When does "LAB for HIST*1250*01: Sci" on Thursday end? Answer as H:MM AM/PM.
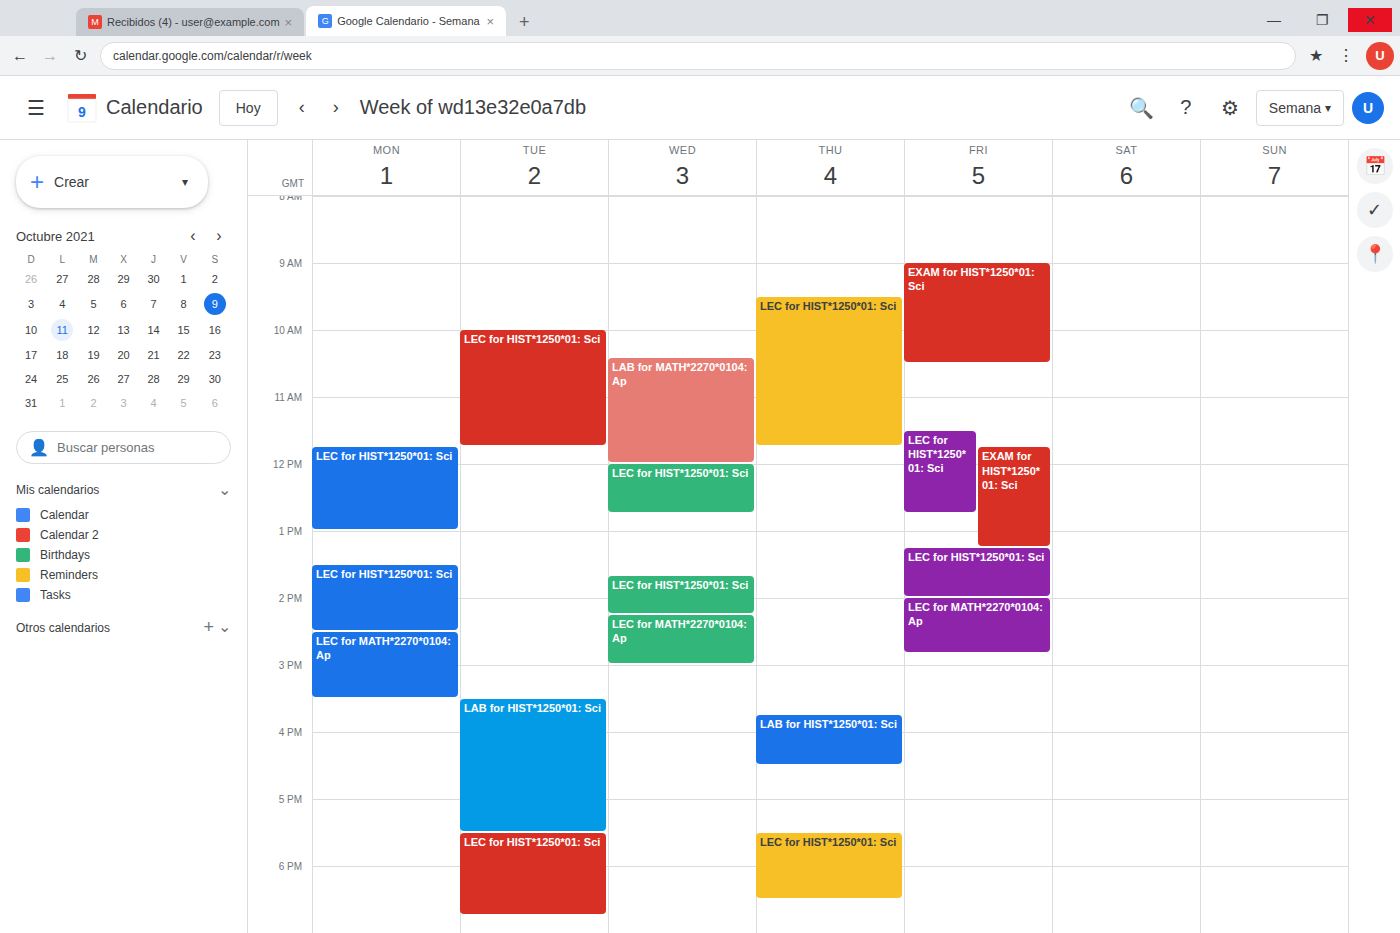
4:30 PM